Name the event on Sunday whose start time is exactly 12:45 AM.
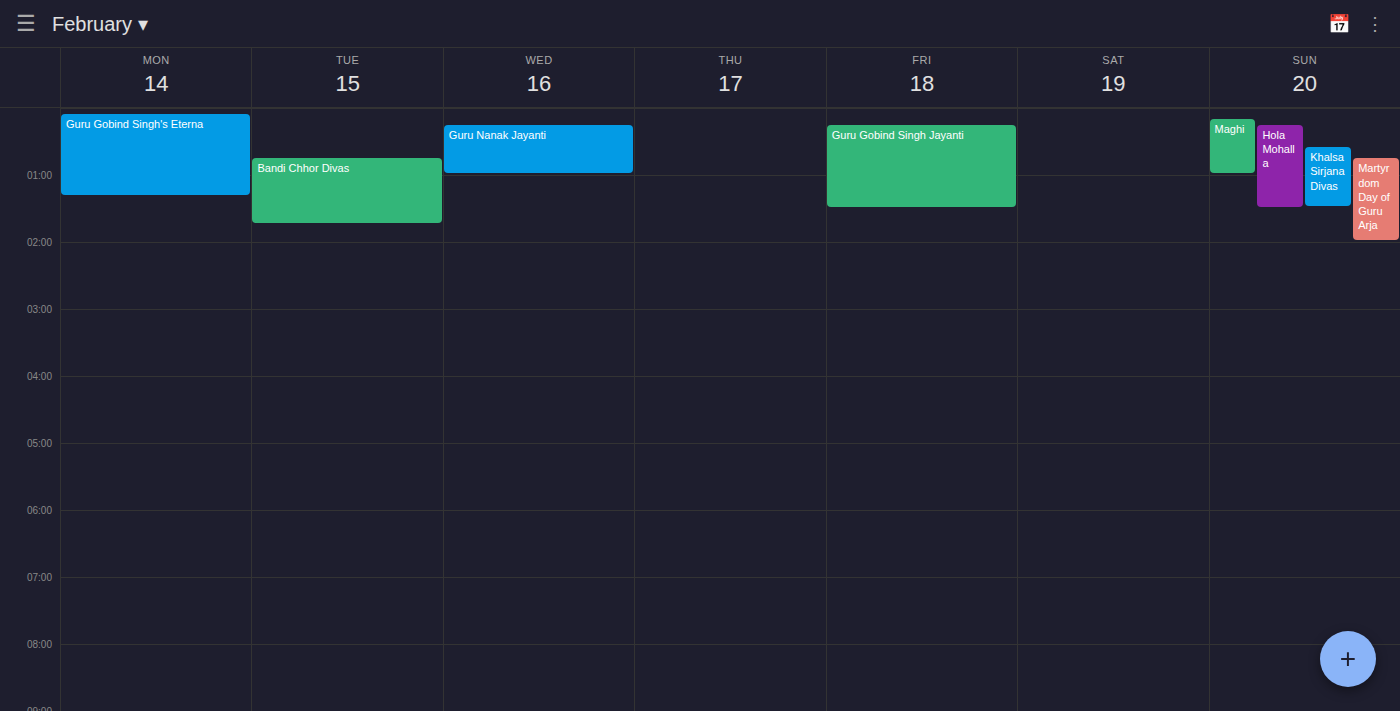
"Martyrdom Day of Guru Arja"